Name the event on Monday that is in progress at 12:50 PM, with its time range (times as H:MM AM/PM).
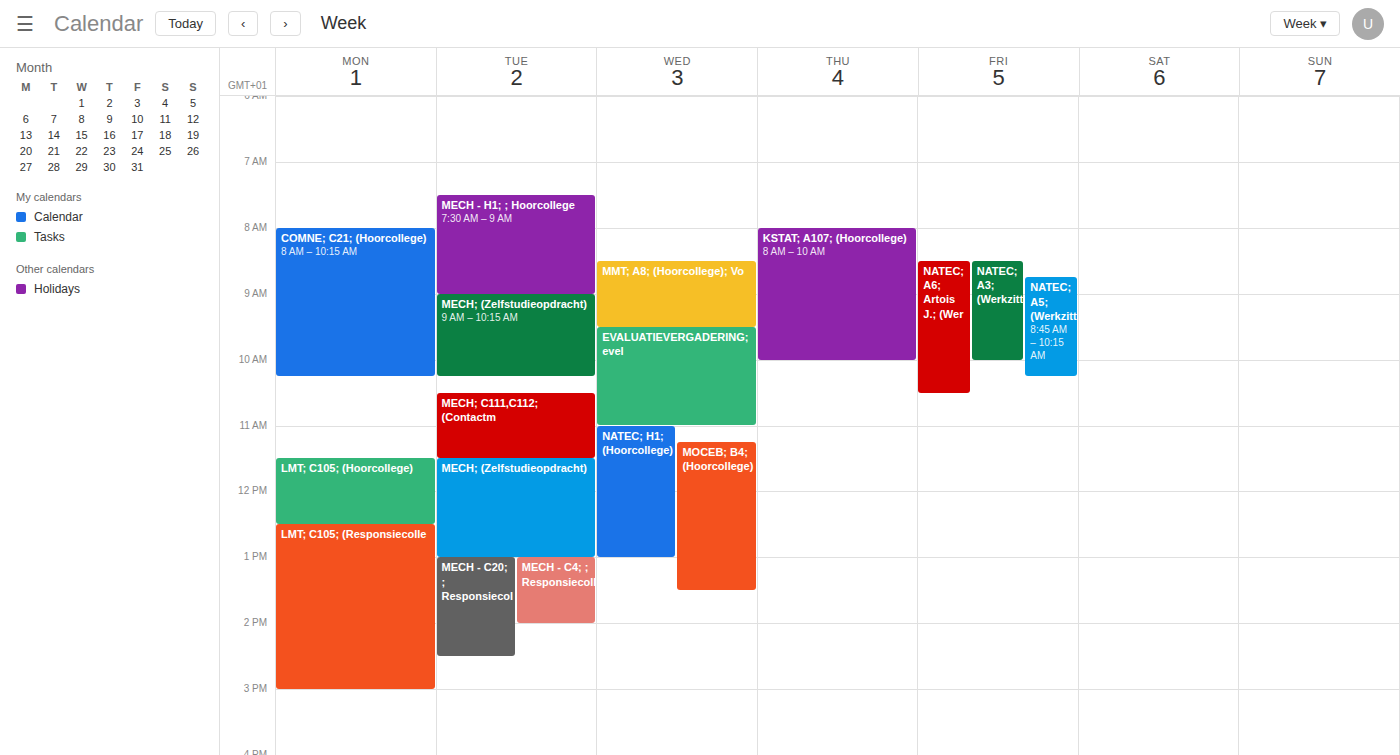
"LMT; C105; (Responsiecolle", 12:30 PM to 3:00 PM